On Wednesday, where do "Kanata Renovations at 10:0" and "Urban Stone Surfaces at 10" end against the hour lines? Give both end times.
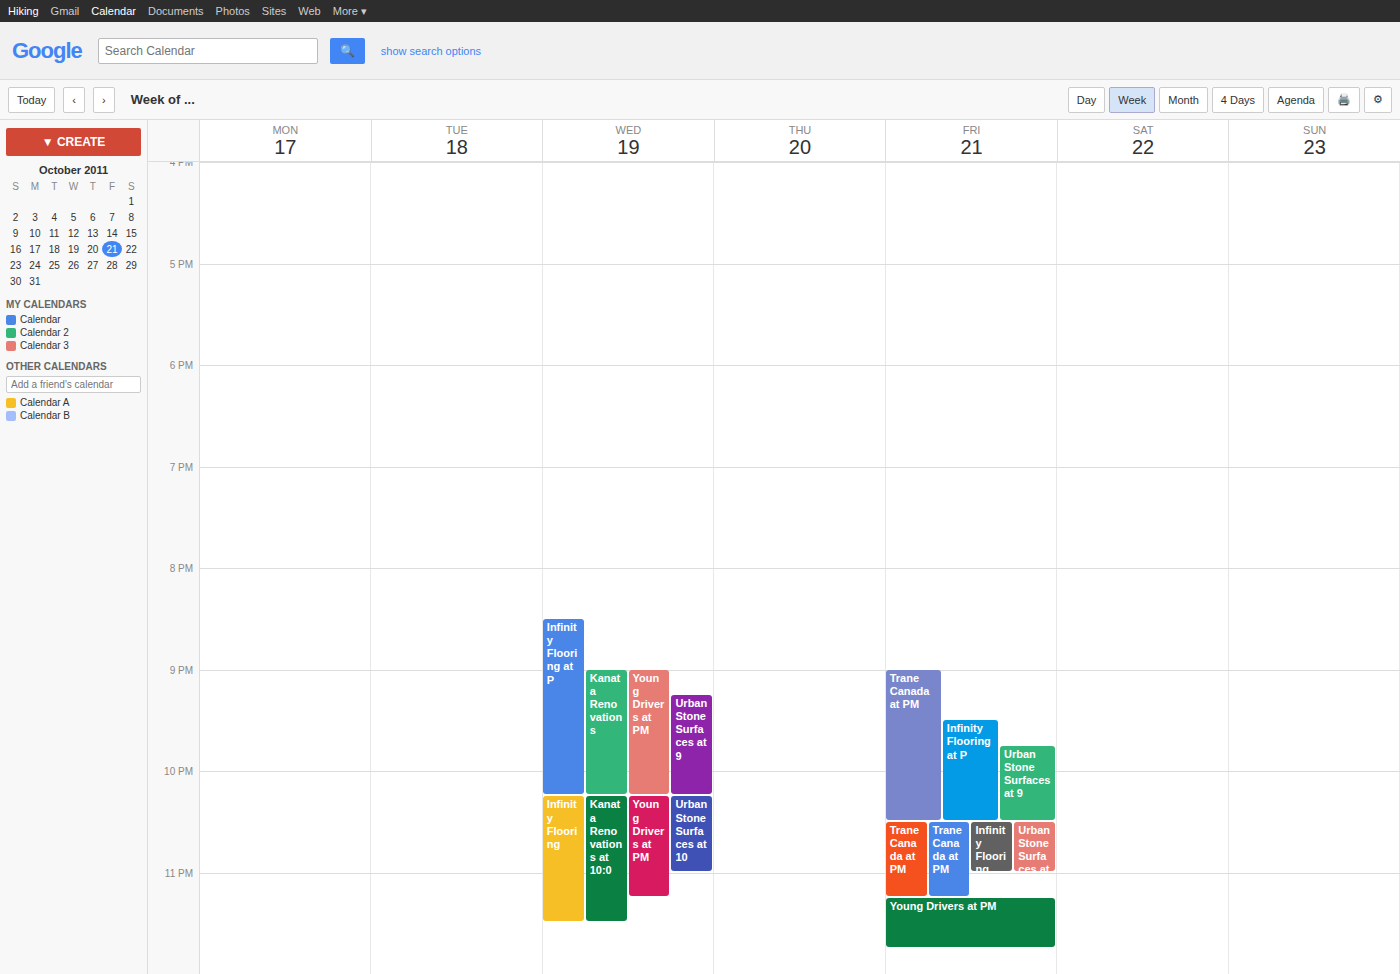
"Kanata Renovations at 10:0": 11:30 PM, halfway between the 11 PM and 12 AM lines. "Urban Stone Surfaces at 10": 11:00 PM, exactly on the 11 PM line.